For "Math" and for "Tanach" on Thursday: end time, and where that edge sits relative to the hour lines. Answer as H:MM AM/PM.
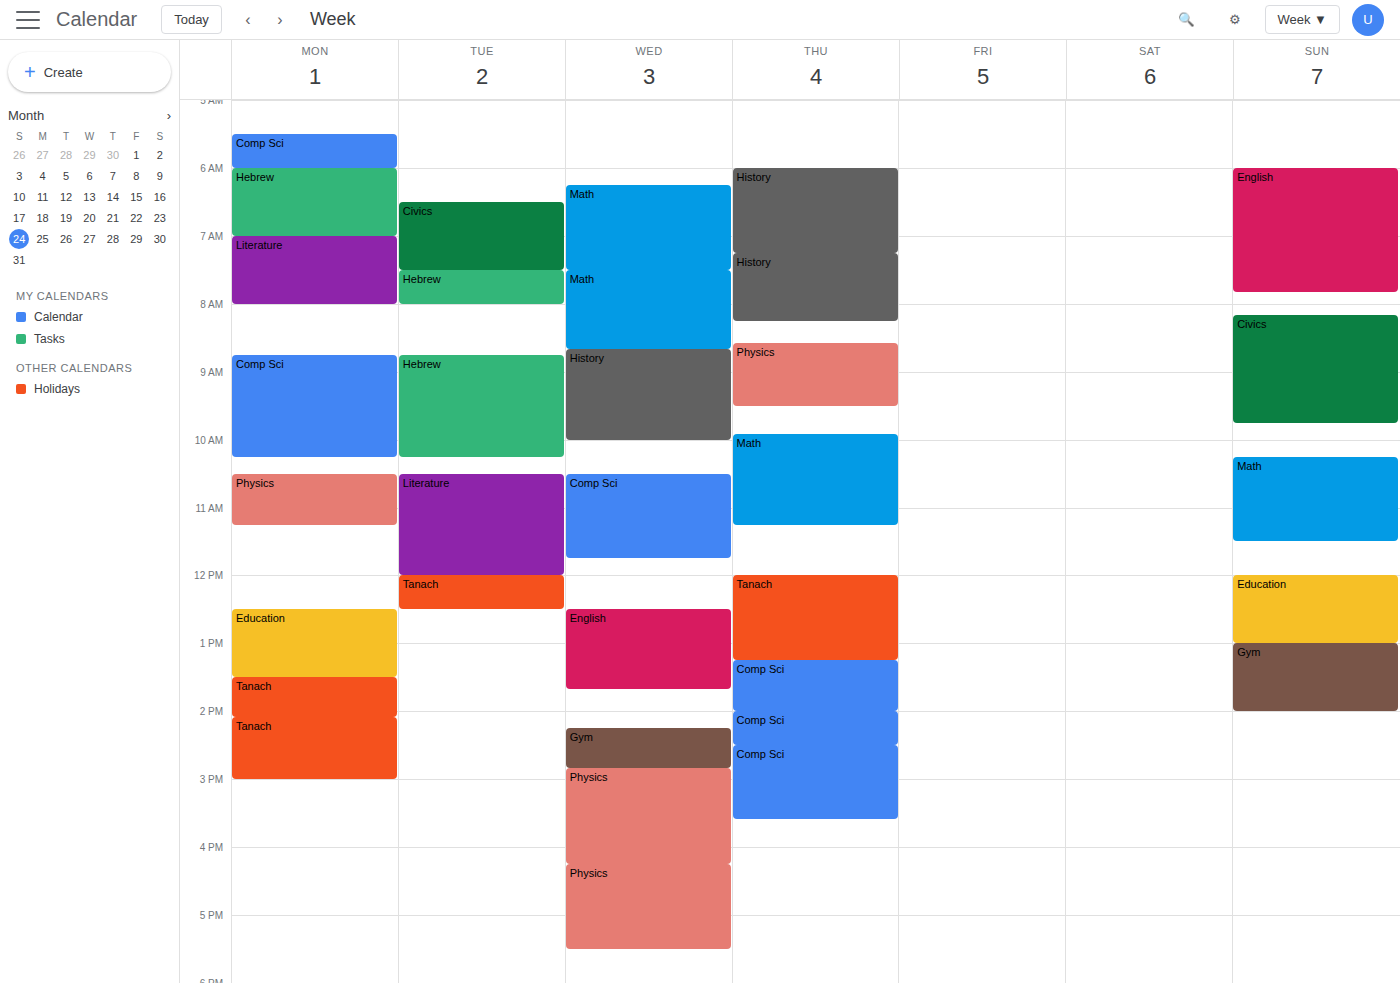
"Math": 11:15 AM, neither: a quarter of the way from the 11 AM line to the 12 PM line. "Tanach": 1:15 PM, neither: a quarter of the way from the 1 PM line to the 2 PM line.